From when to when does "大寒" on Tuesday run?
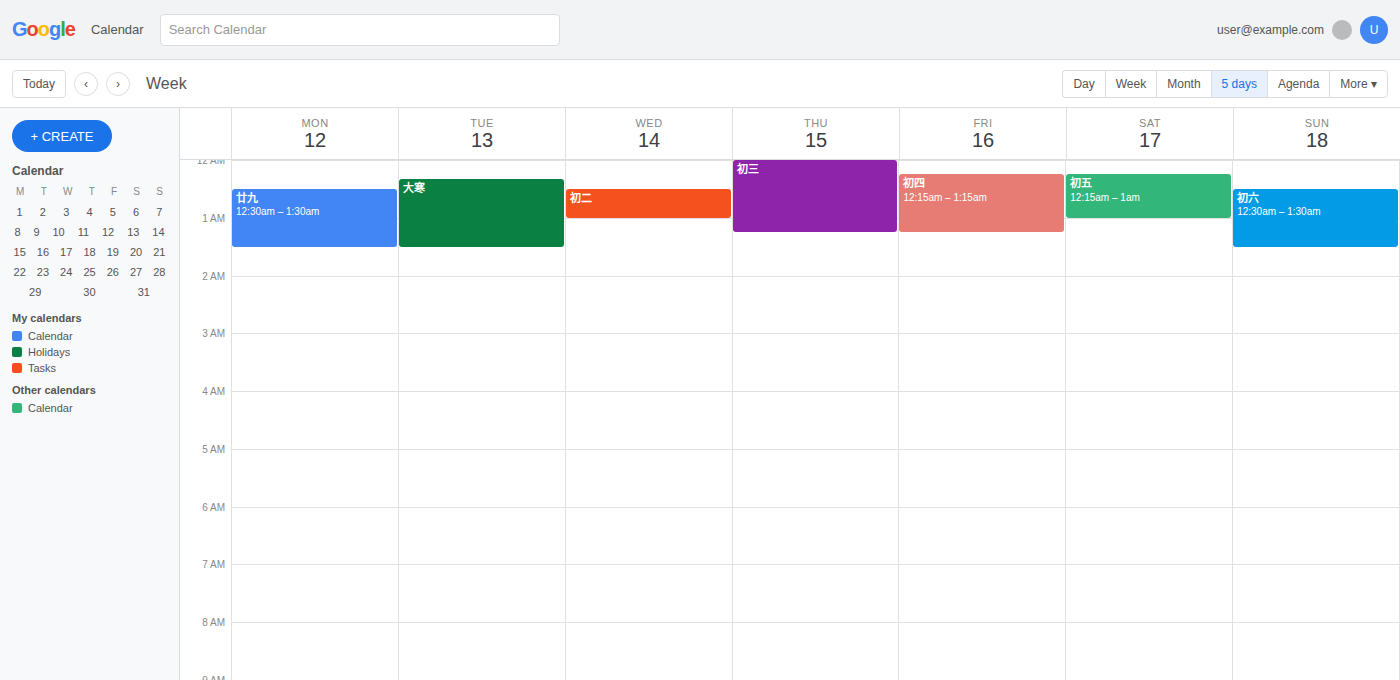
12:20 AM to 1:30 AM